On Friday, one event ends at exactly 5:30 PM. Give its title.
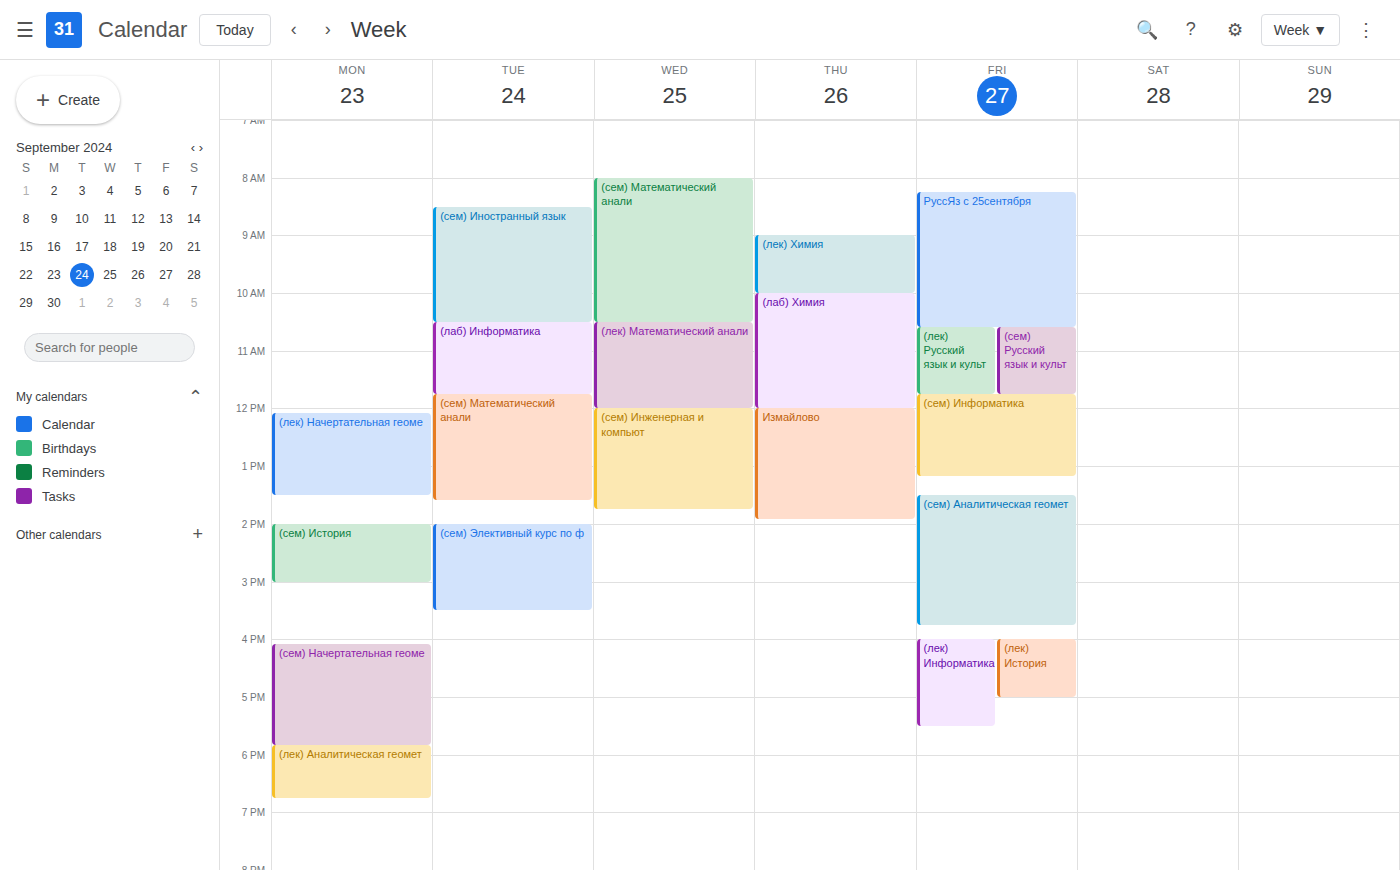
"(лек) Информатика"